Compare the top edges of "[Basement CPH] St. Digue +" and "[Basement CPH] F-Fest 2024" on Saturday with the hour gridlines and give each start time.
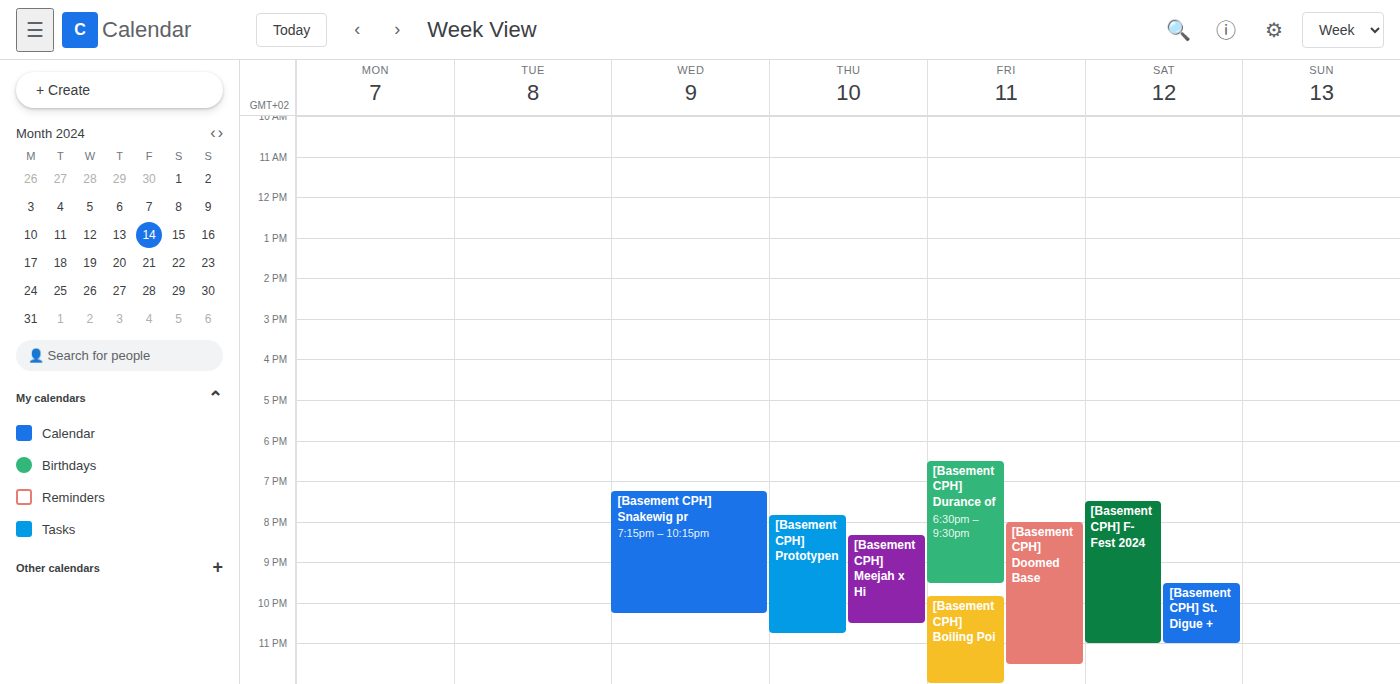
"[Basement CPH] St. Digue +": 9:30 PM, halfway between the 9 PM and 10 PM lines. "[Basement CPH] F-Fest 2024": 7:30 PM, halfway between the 7 PM and 8 PM lines.